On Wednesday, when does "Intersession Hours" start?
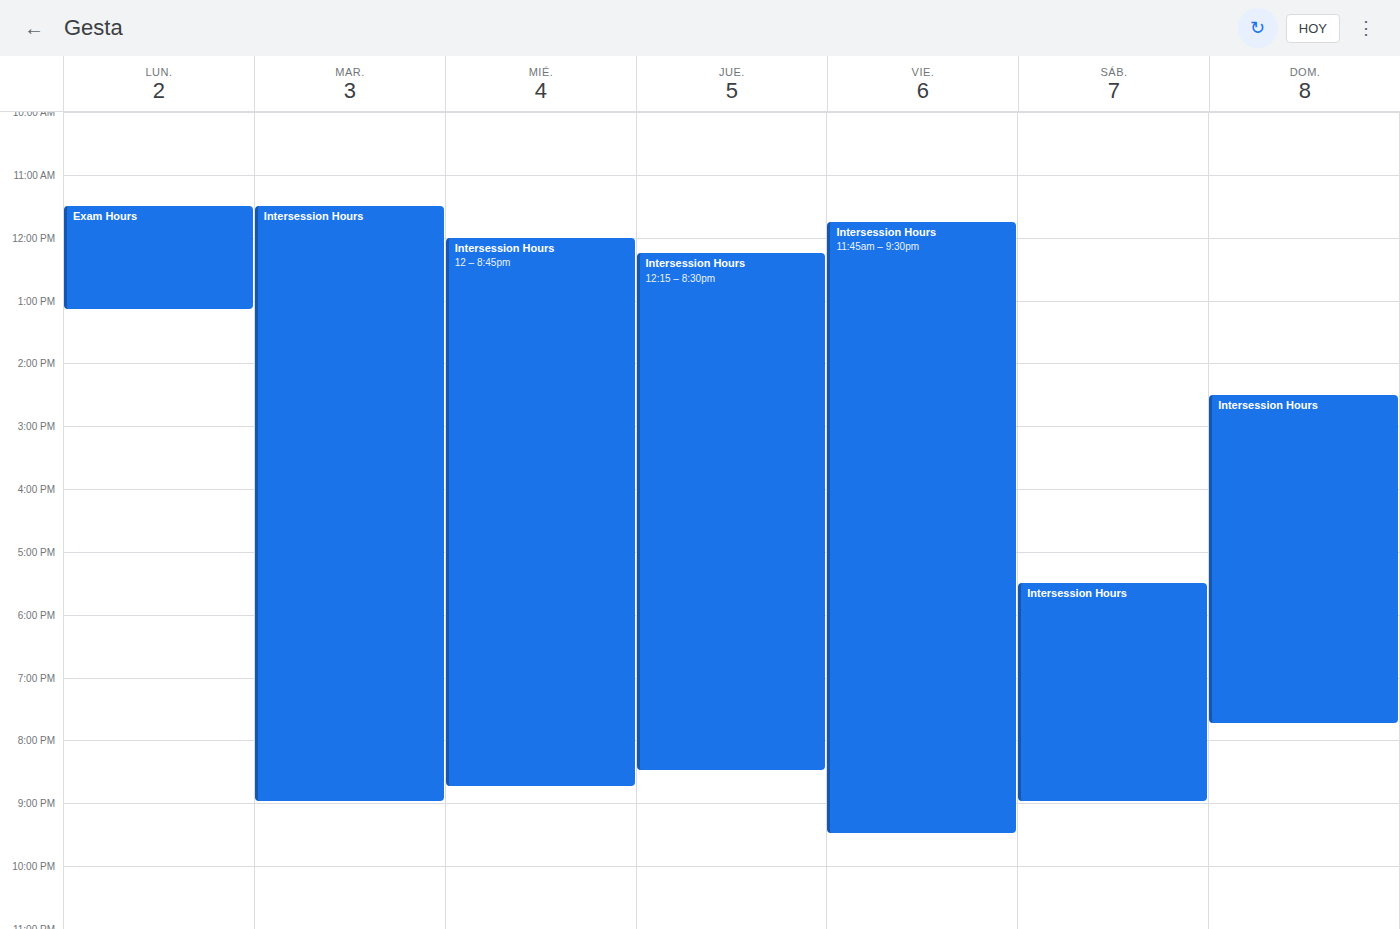
12:00 PM